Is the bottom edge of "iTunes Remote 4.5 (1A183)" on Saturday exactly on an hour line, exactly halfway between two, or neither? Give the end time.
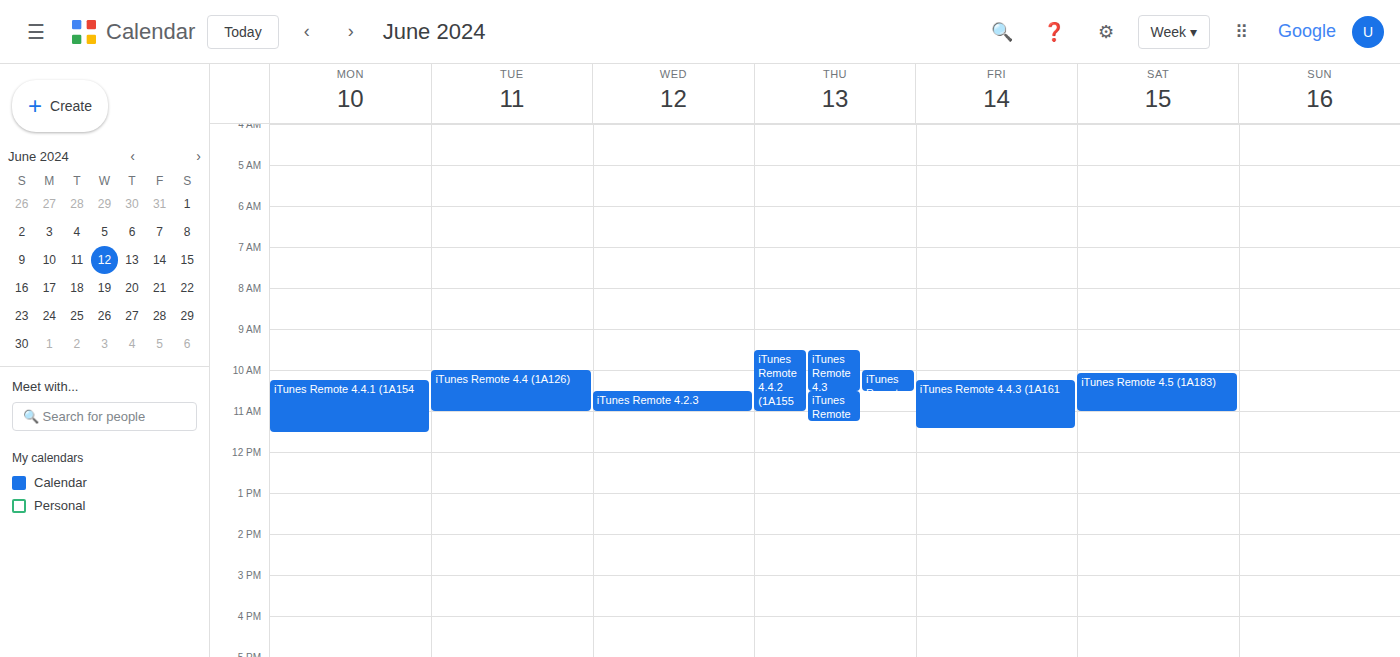
11:00 AM -- exactly on the 11 AM line.